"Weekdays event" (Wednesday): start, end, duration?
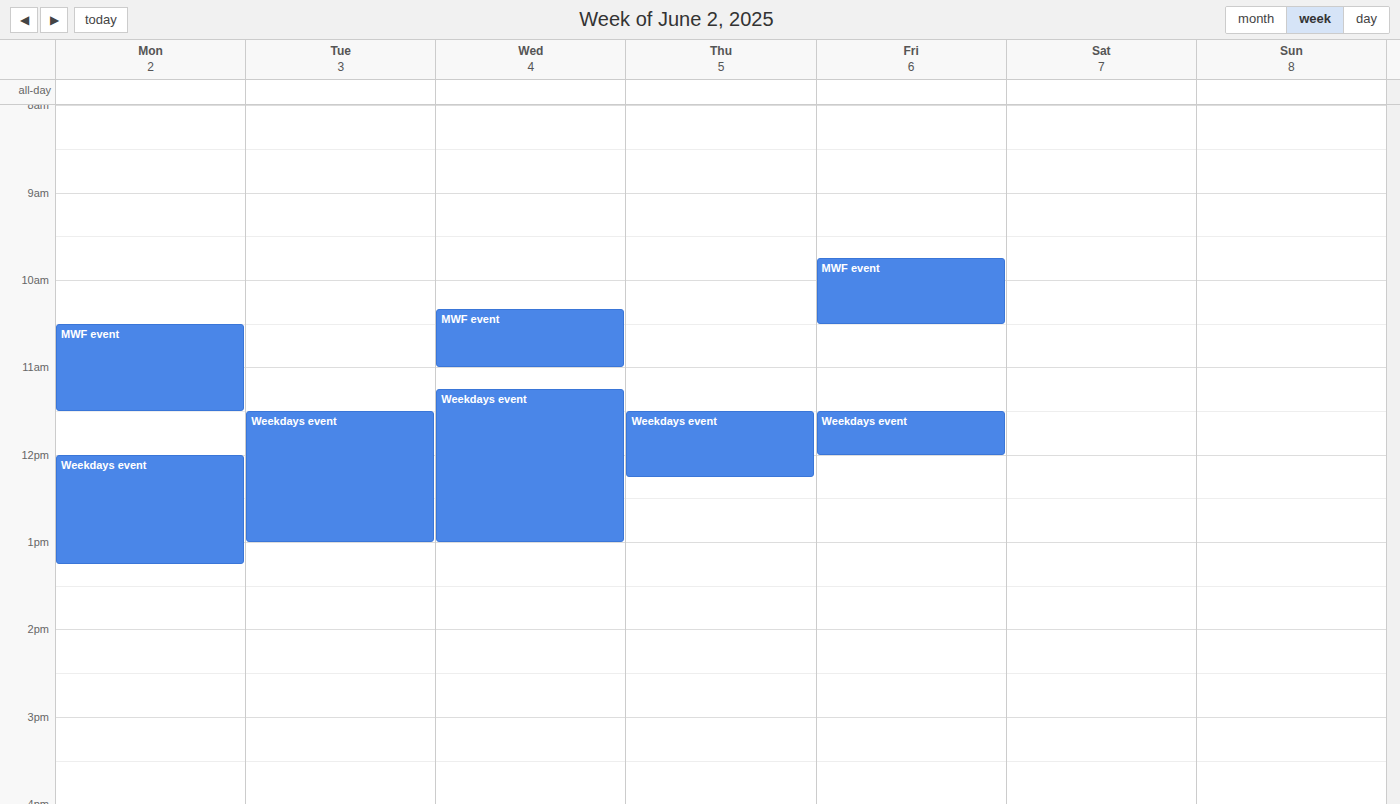
11:15 AM to 1:00 PM, 1 hour 45 minutes